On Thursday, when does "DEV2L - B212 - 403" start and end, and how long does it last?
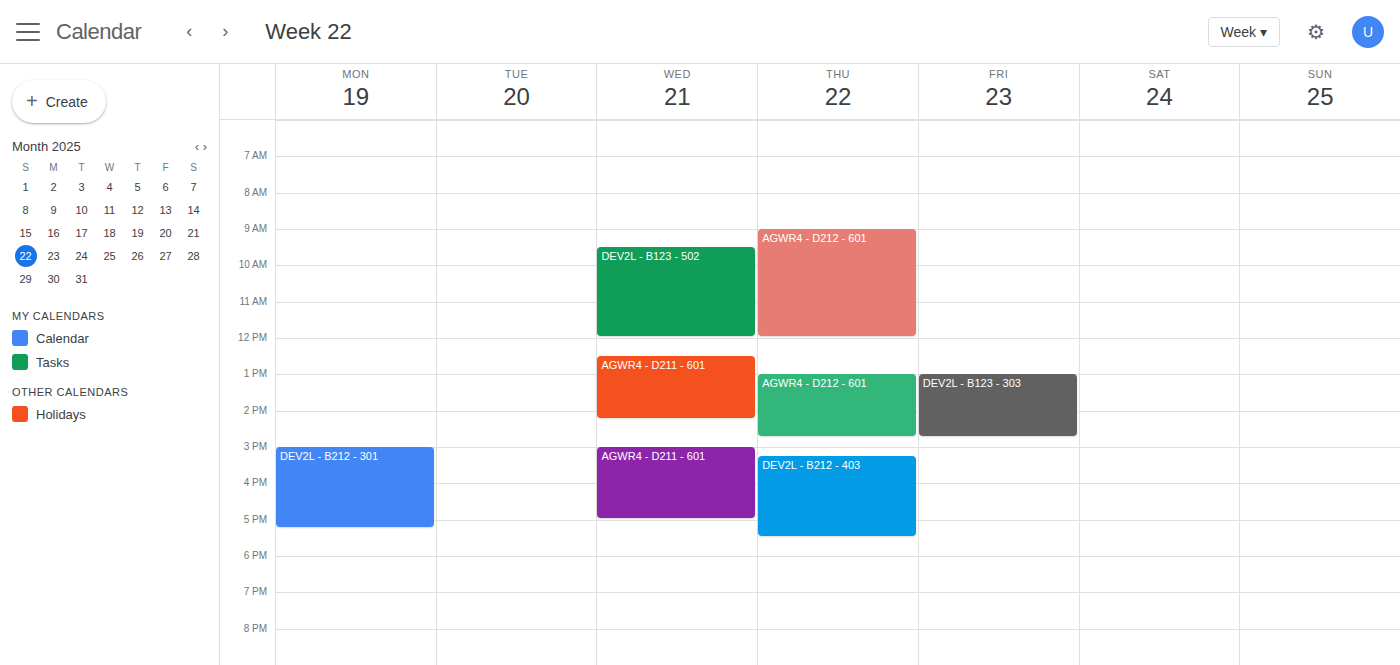
15:15 to 17:30, 2 hours 15 minutes